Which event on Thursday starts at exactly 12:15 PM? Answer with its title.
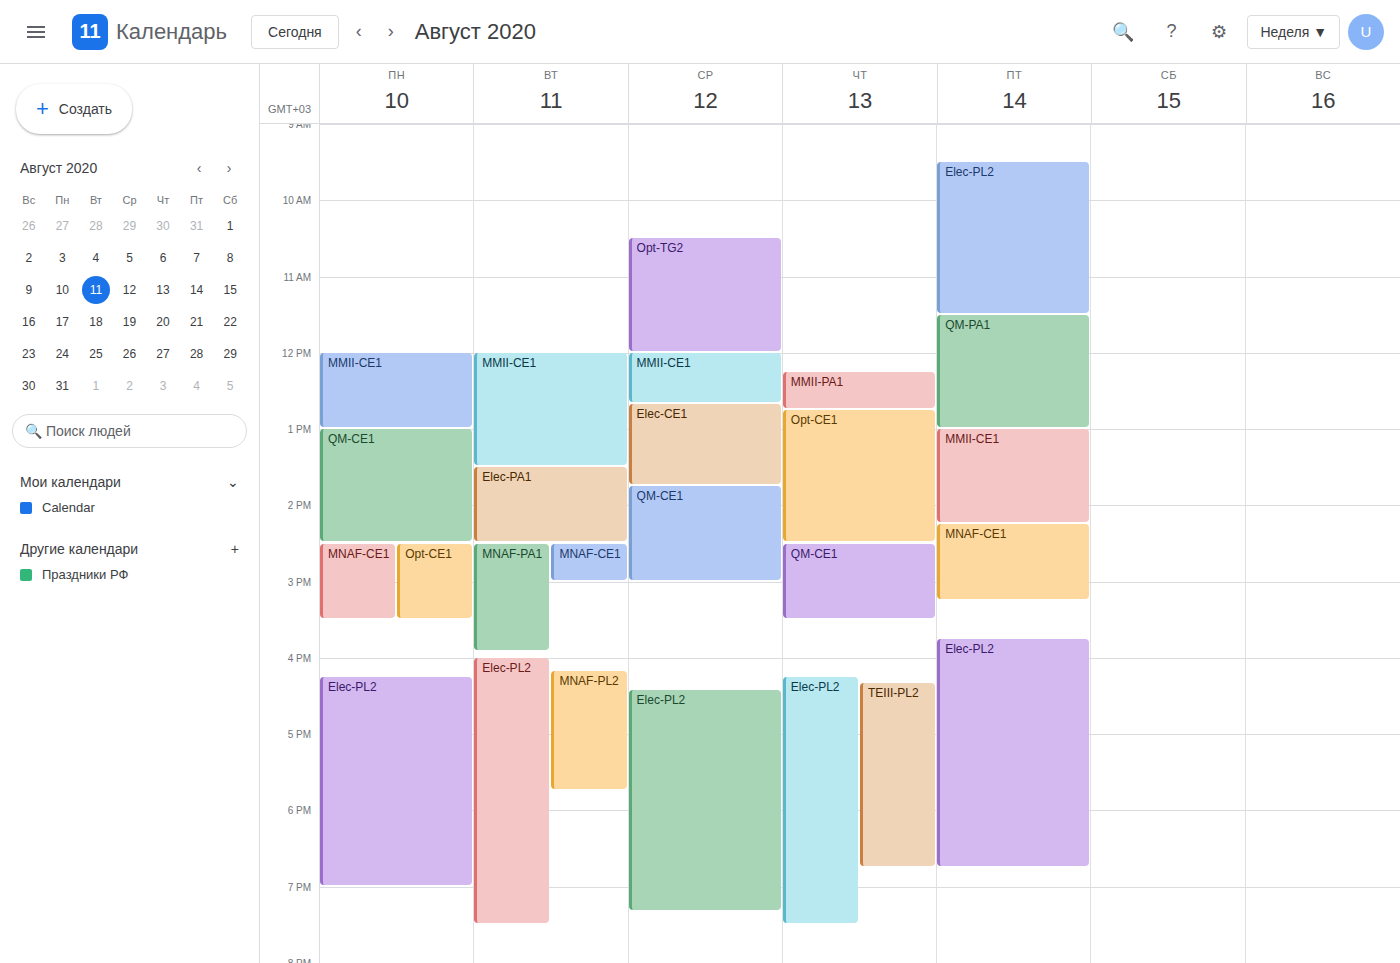
"MMII-PA1"